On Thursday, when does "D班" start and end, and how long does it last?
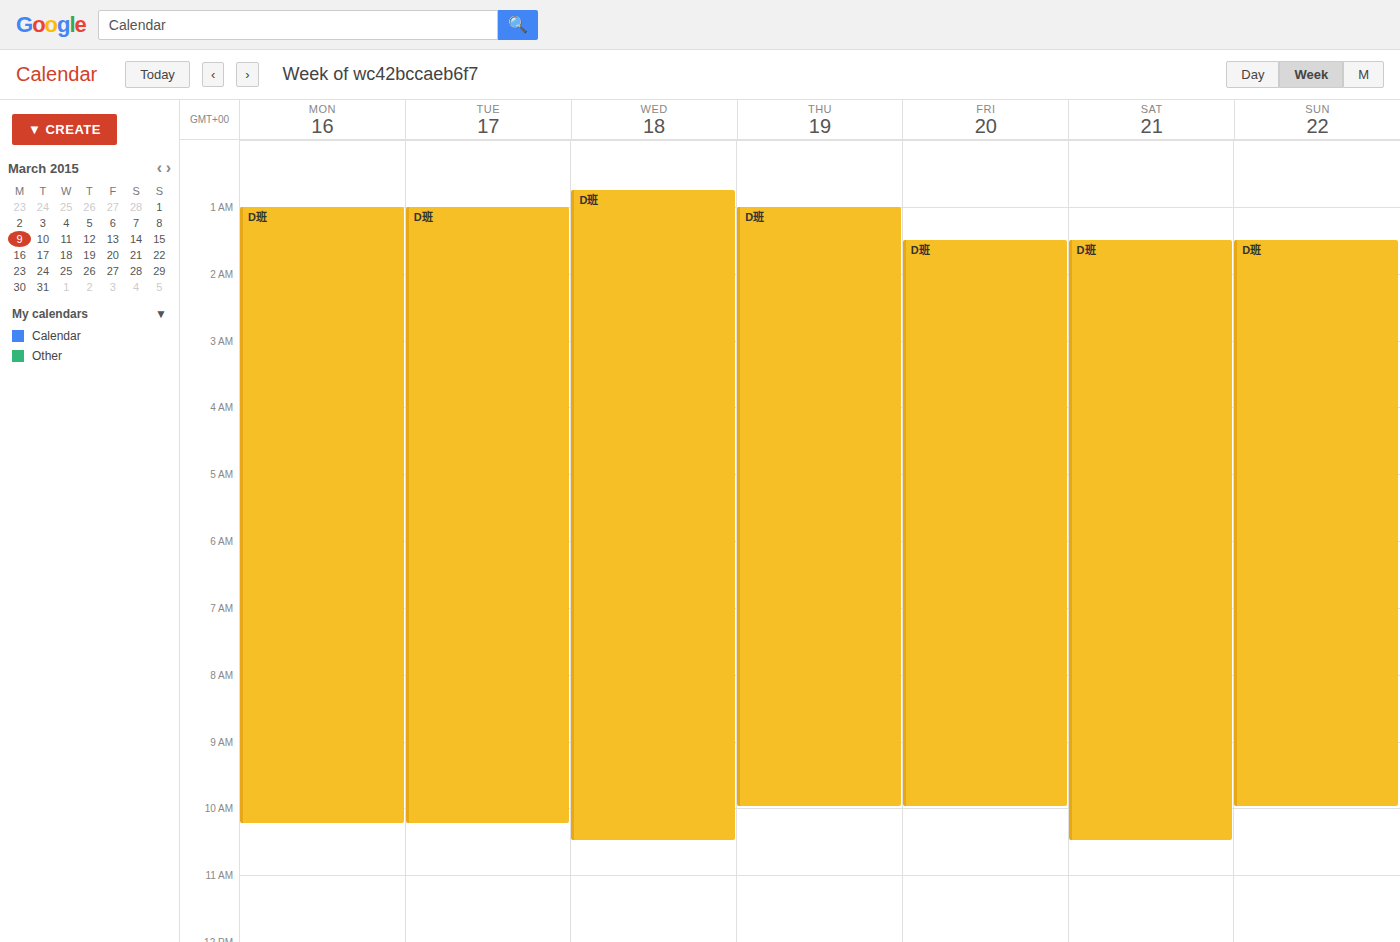
1:00 AM to 10:00 AM, 9 hours